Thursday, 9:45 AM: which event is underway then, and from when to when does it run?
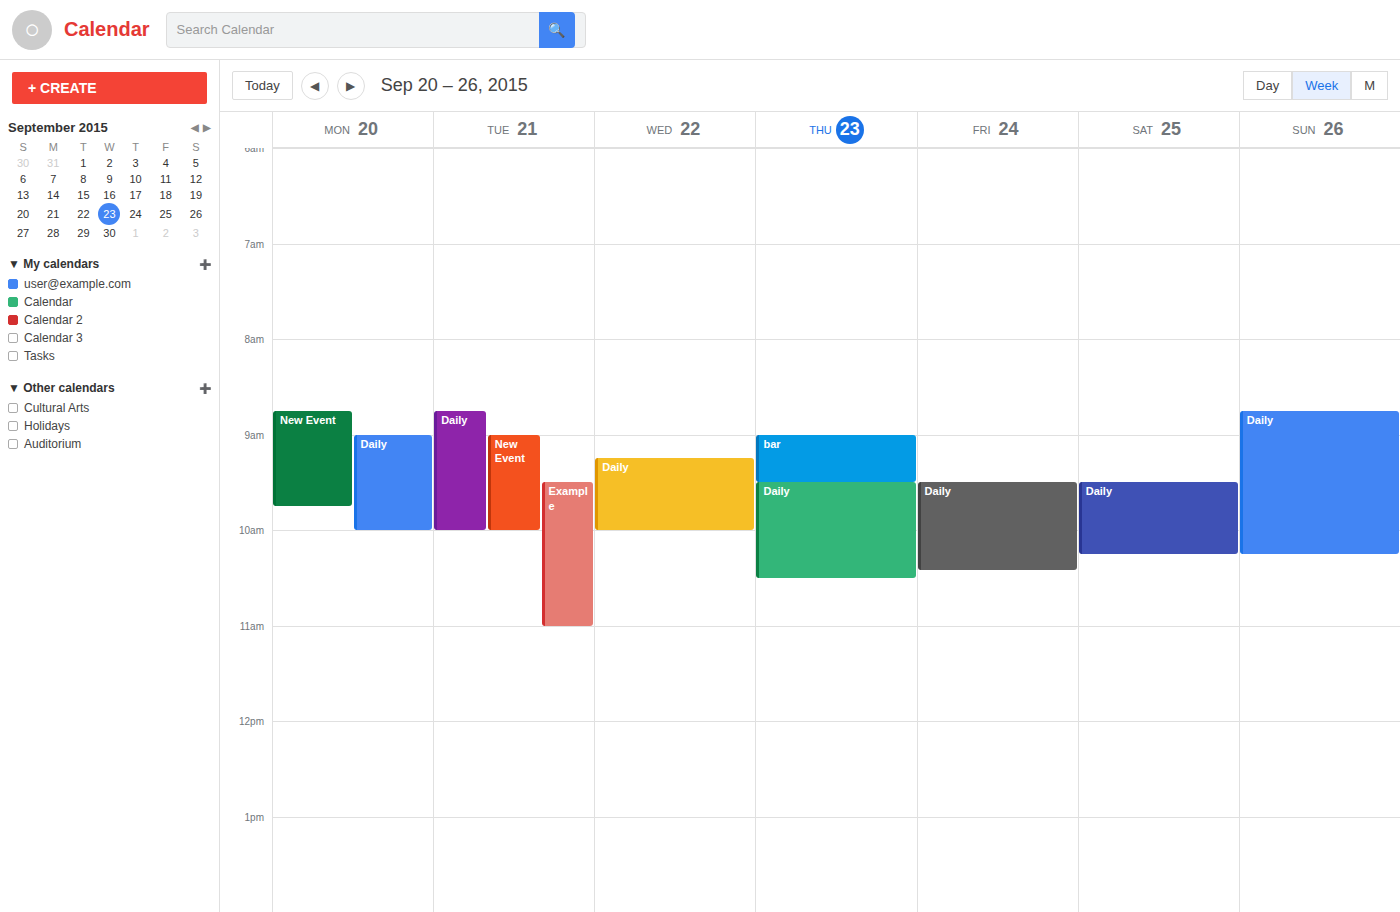
"Daily", 9:30 AM to 10:30 AM